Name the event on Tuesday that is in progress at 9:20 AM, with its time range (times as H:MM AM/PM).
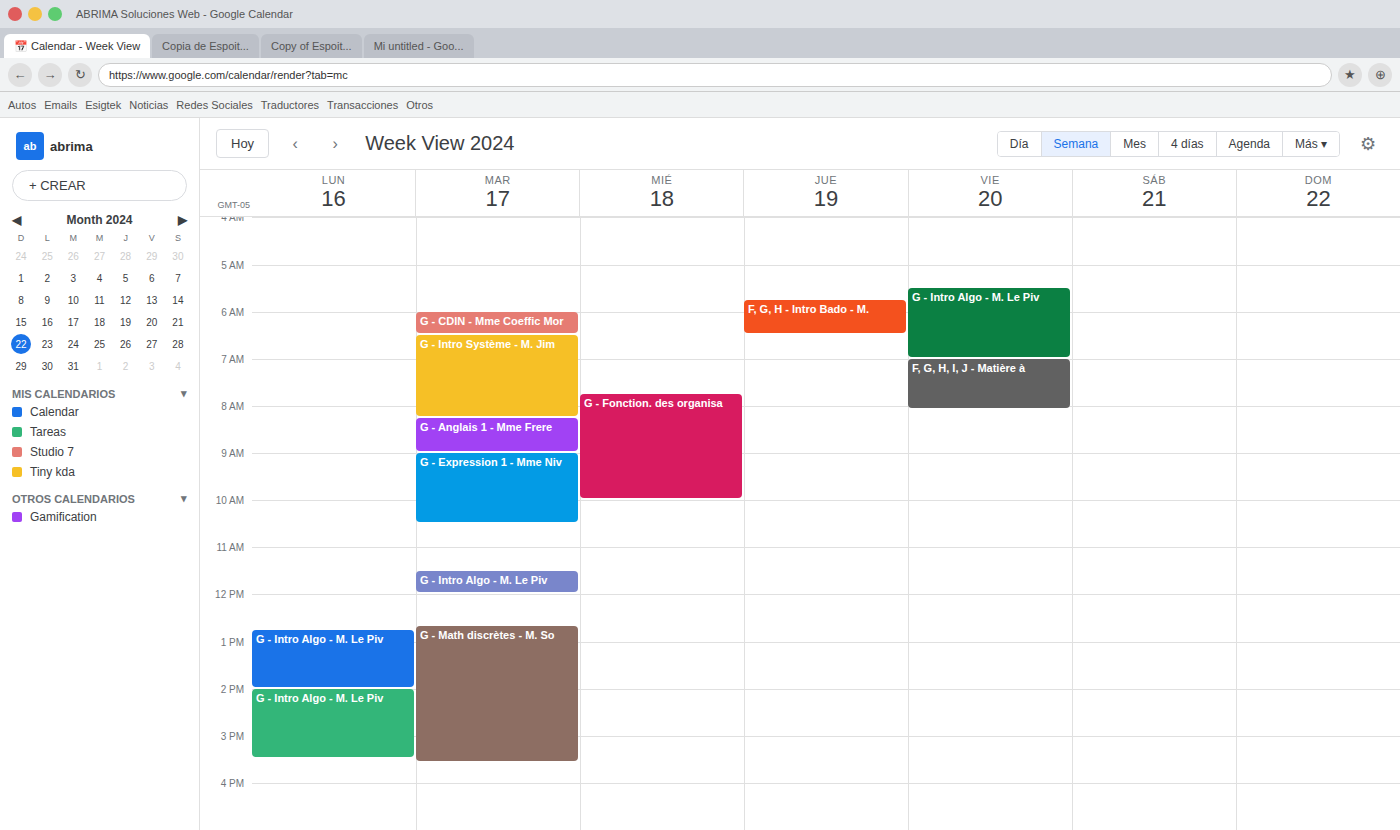
"G - Expression 1 - Mme Niv", 9:00 AM to 10:30 AM